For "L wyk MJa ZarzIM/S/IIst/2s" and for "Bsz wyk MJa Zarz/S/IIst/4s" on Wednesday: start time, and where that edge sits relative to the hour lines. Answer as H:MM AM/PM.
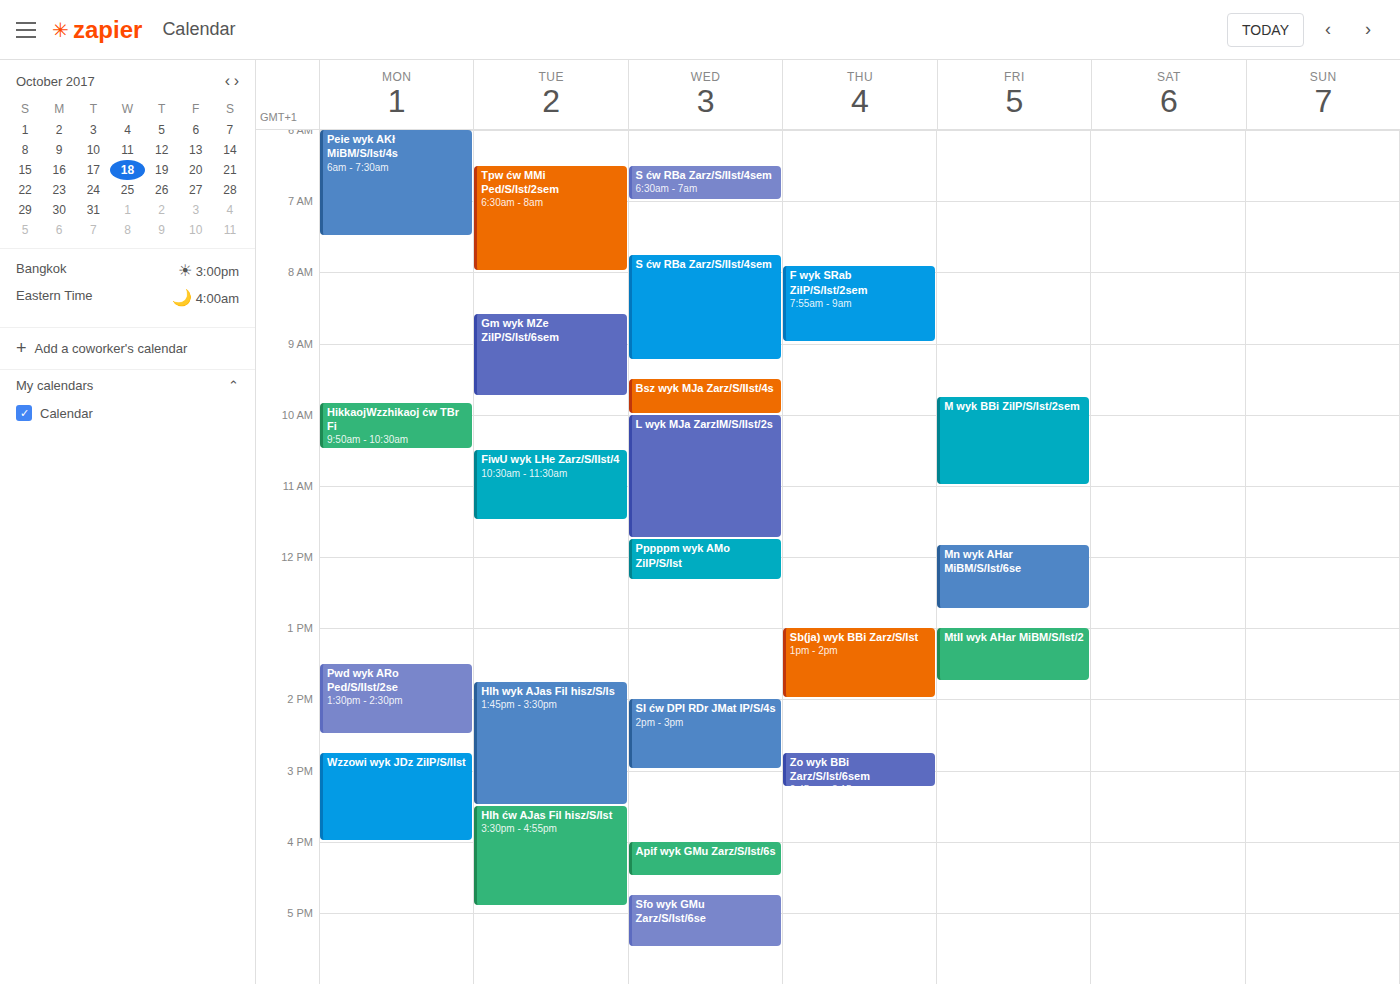
"L wyk MJa ZarzIM/S/IIst/2s": 10:00 AM, exactly on the 10 AM line. "Bsz wyk MJa Zarz/S/IIst/4s": 9:30 AM, halfway between the 9 AM and 10 AM lines.